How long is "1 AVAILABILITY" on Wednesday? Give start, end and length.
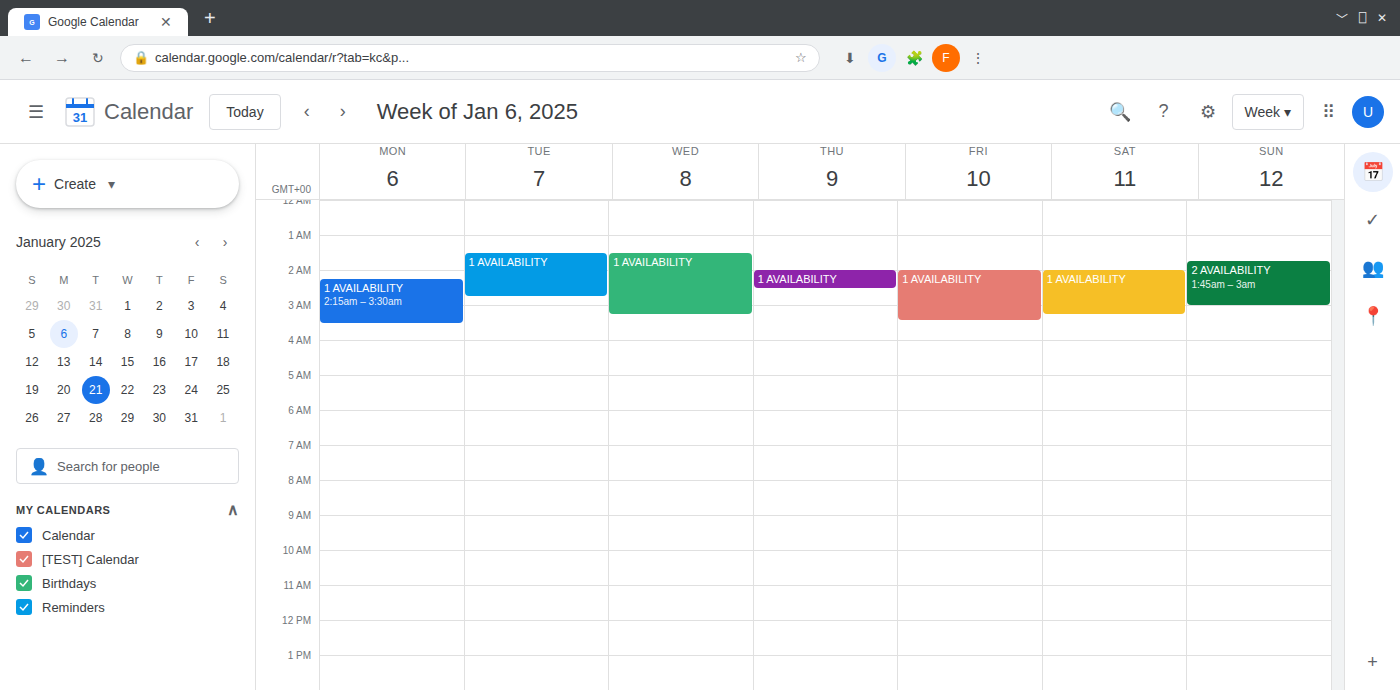
1:30 AM to 3:15 AM, 1 hour 45 minutes